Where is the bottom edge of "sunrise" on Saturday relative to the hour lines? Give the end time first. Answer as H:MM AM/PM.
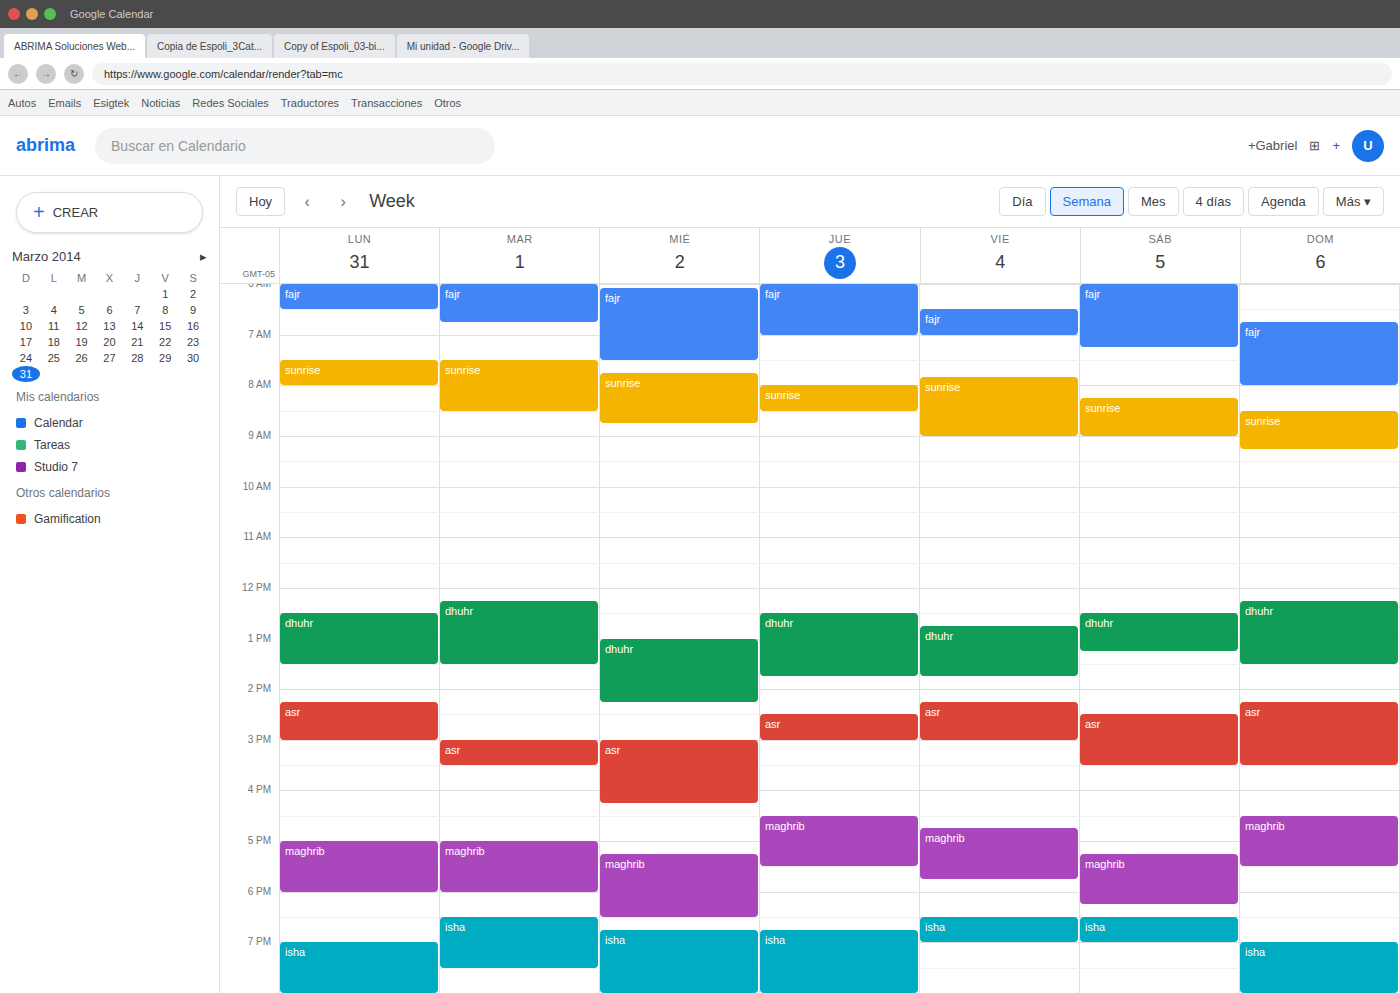
9:00 AM -- exactly on the 9 AM line.